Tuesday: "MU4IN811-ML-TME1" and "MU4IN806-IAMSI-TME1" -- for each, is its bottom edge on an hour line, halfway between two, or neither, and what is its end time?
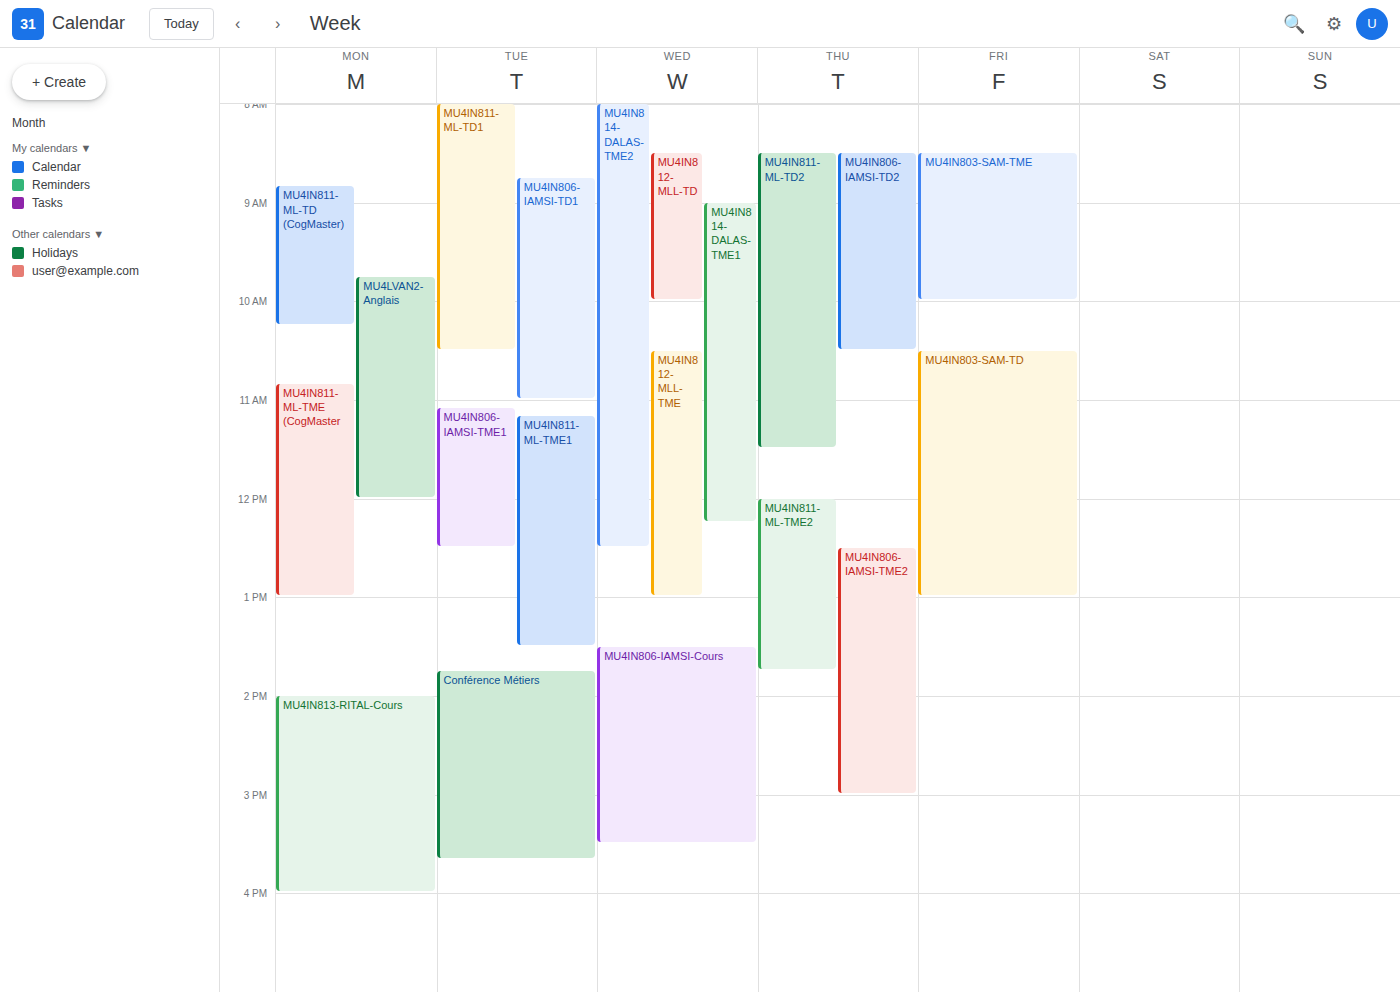
"MU4IN811-ML-TME1": 1:30 PM, halfway between the 1 PM and 2 PM lines. "MU4IN806-IAMSI-TME1": 12:30 PM, halfway between the 12 PM and 1 PM lines.